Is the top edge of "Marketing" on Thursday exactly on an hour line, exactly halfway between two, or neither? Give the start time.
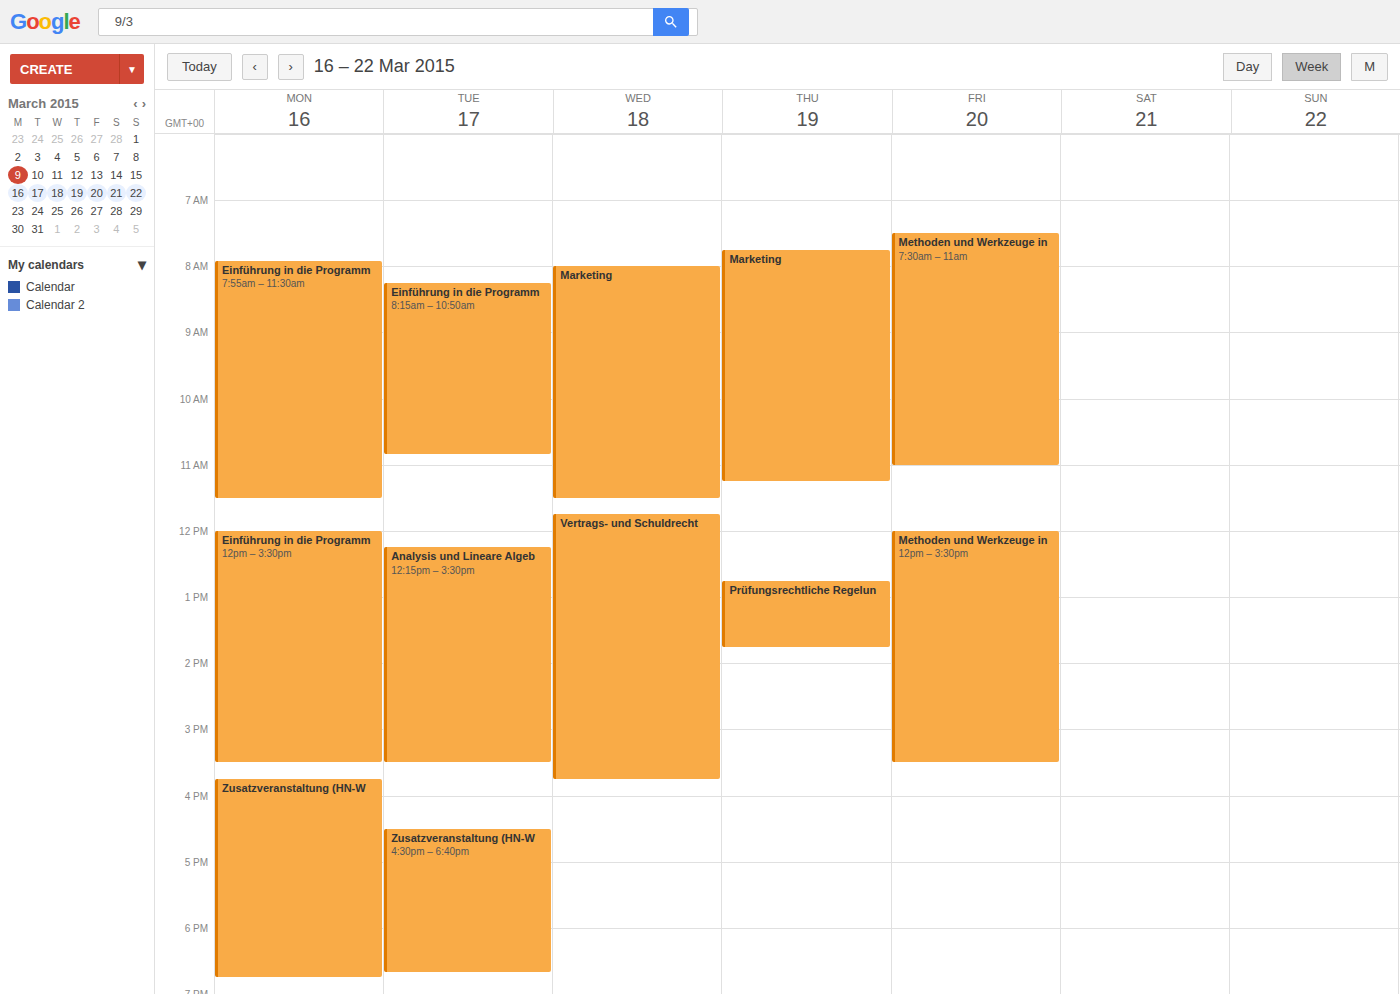
7:45 AM -- neither: three quarters of the way from the 7 AM line to the 8 AM line.